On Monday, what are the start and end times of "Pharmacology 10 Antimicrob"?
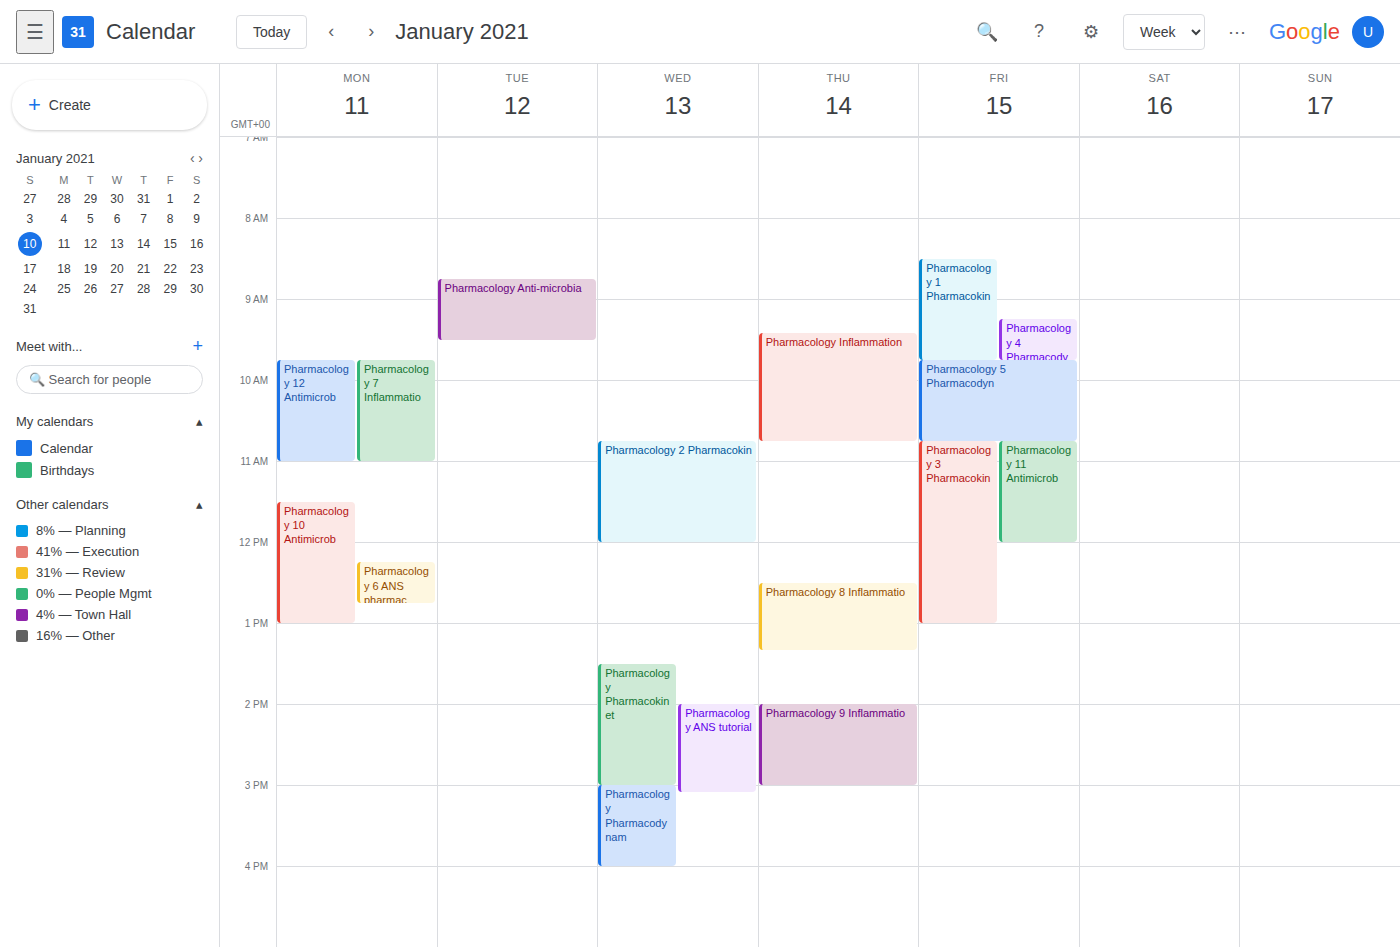
11:30 AM to 1:00 PM